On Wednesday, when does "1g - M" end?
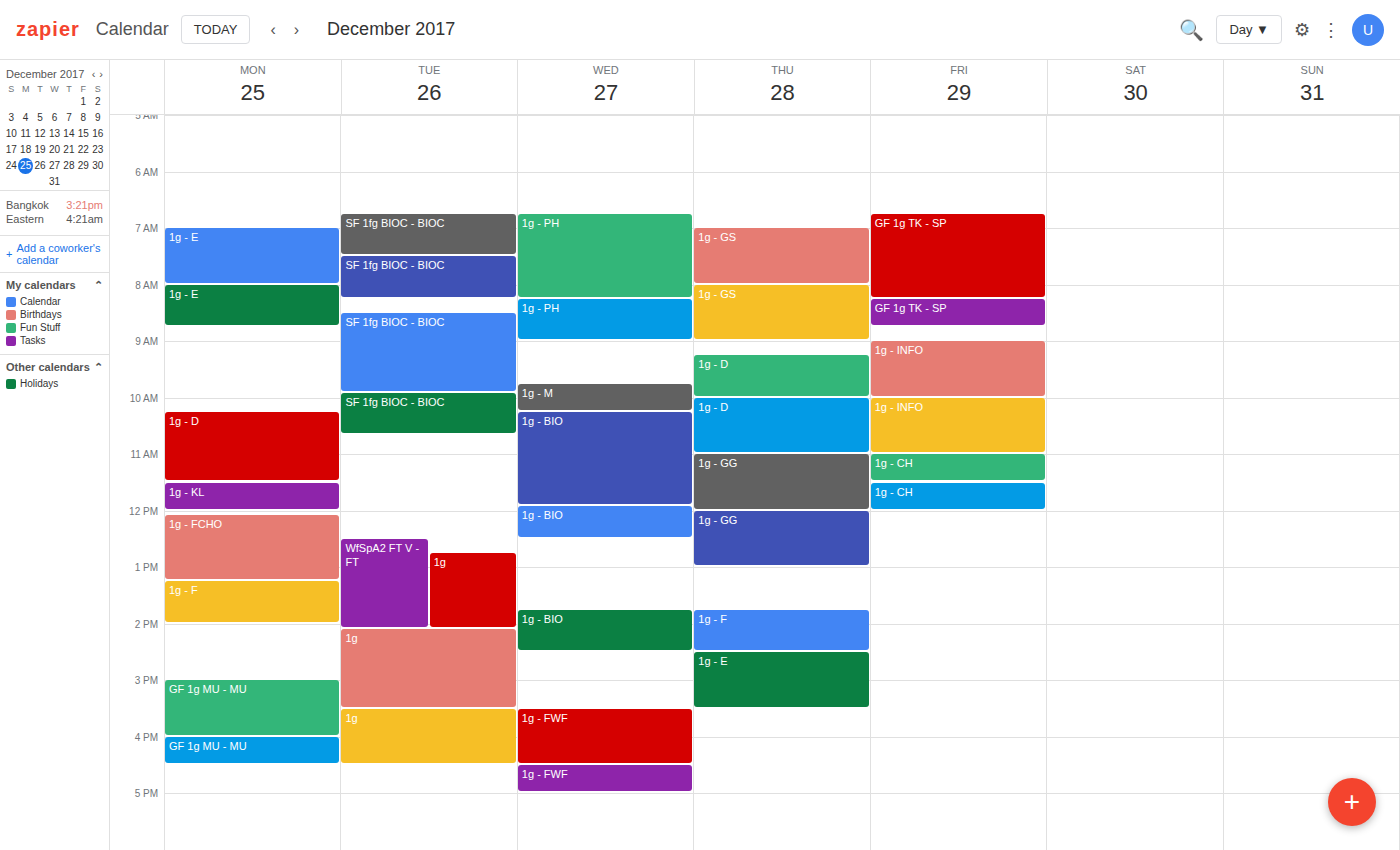
10:15 AM